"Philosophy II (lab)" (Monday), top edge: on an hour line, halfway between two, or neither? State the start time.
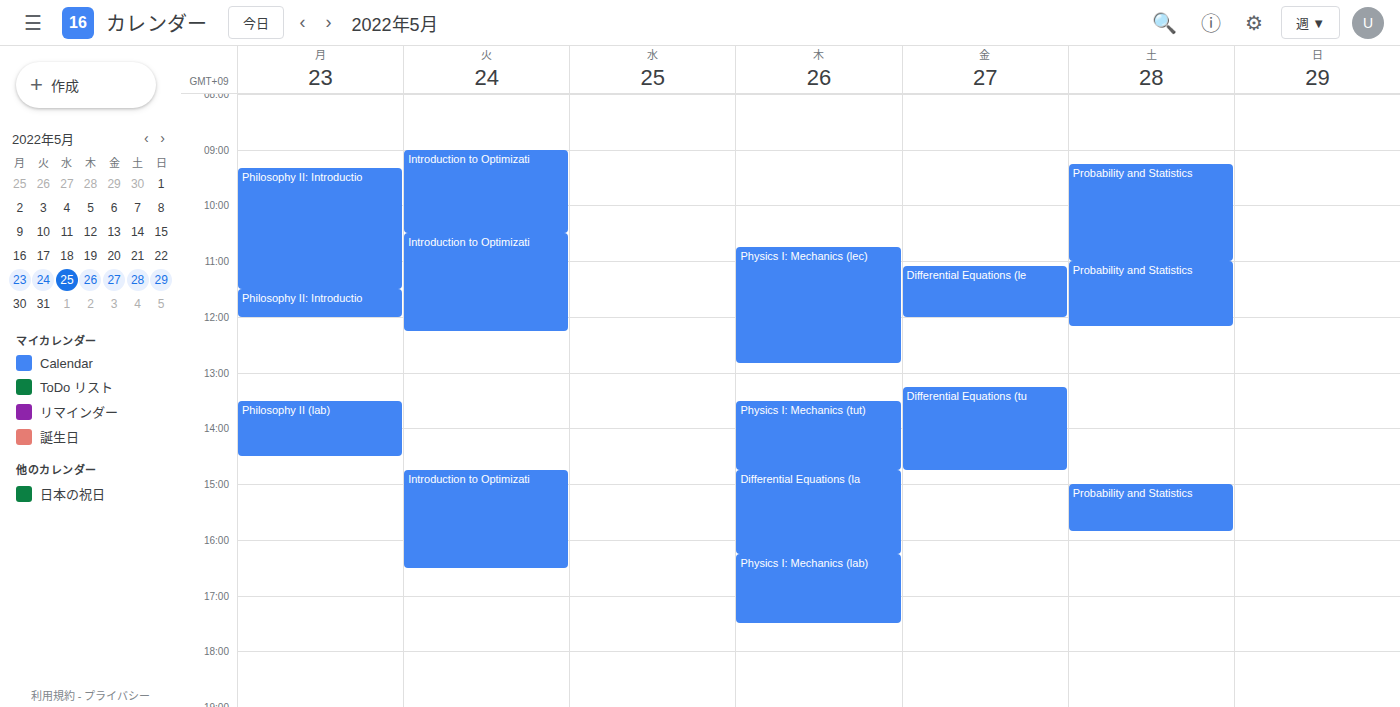
1:30 PM -- halfway between the 1 PM and 2 PM lines.